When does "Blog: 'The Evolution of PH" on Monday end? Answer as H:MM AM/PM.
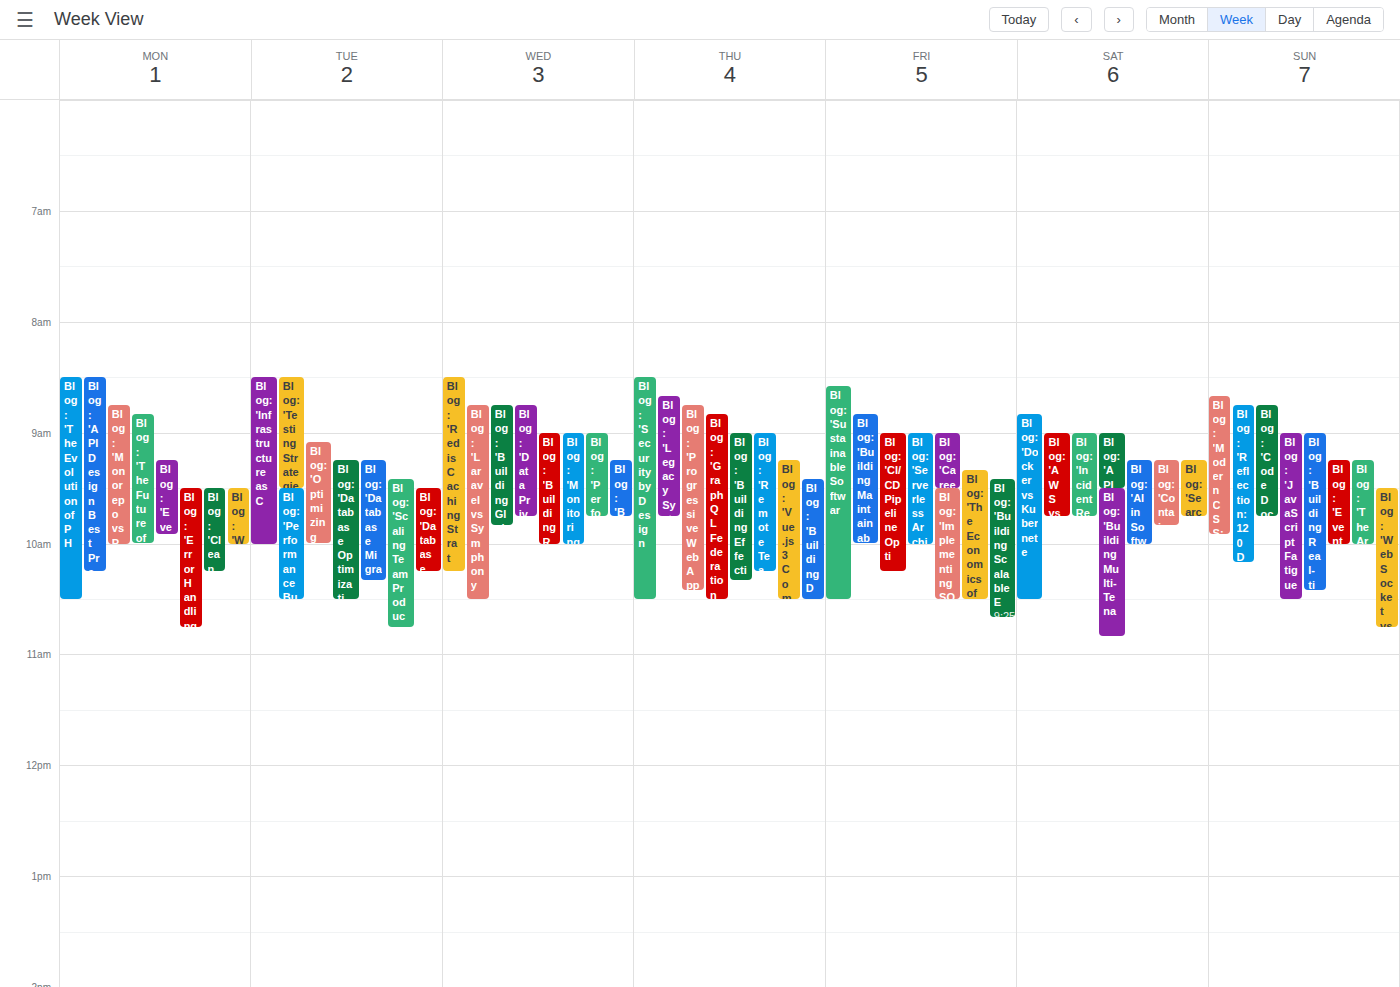
10:30 AM